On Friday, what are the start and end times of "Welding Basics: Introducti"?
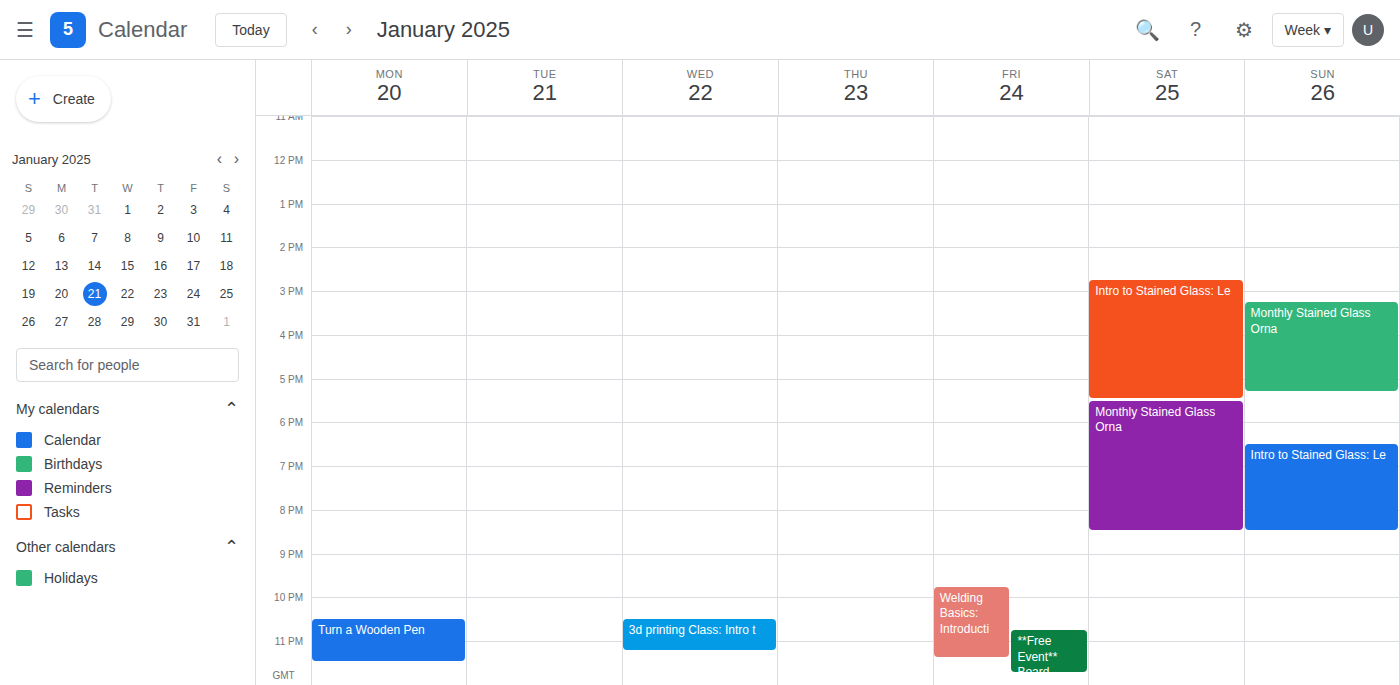
9:45 PM to 11:25 PM